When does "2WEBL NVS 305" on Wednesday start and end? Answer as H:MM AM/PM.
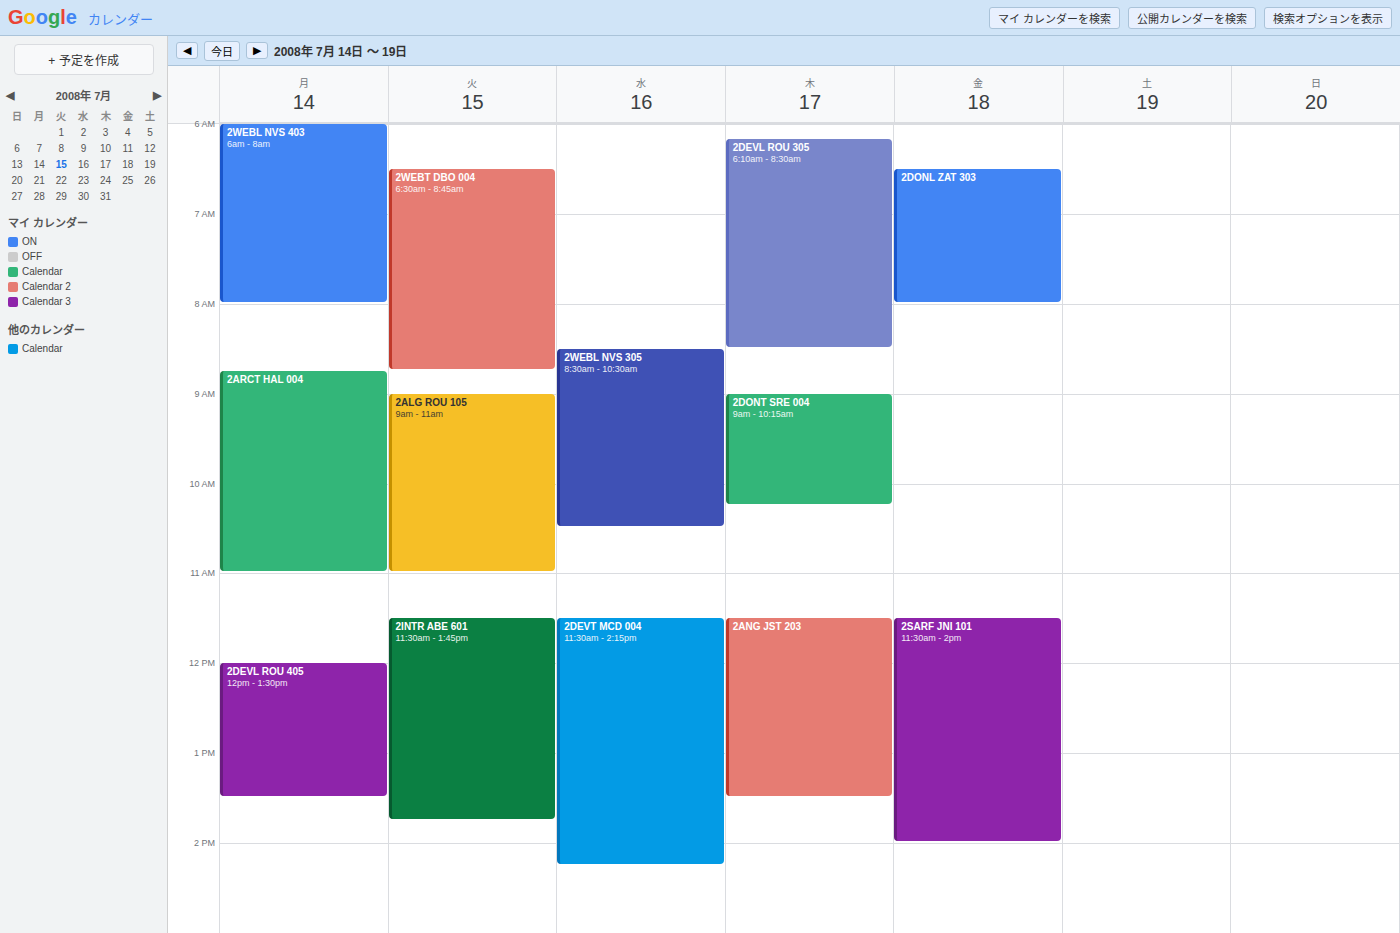
8:30 AM to 10:30 AM